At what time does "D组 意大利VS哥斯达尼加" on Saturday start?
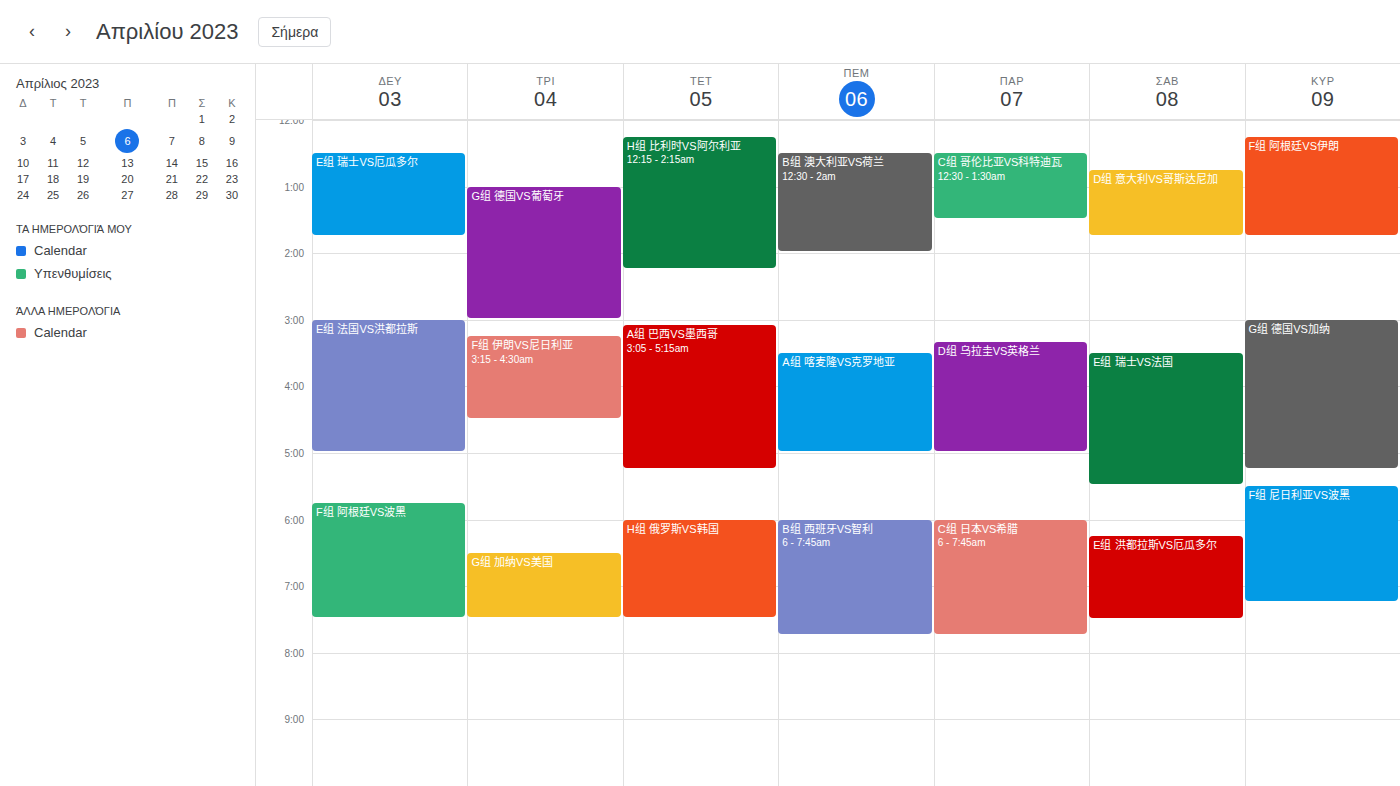
12:45 AM